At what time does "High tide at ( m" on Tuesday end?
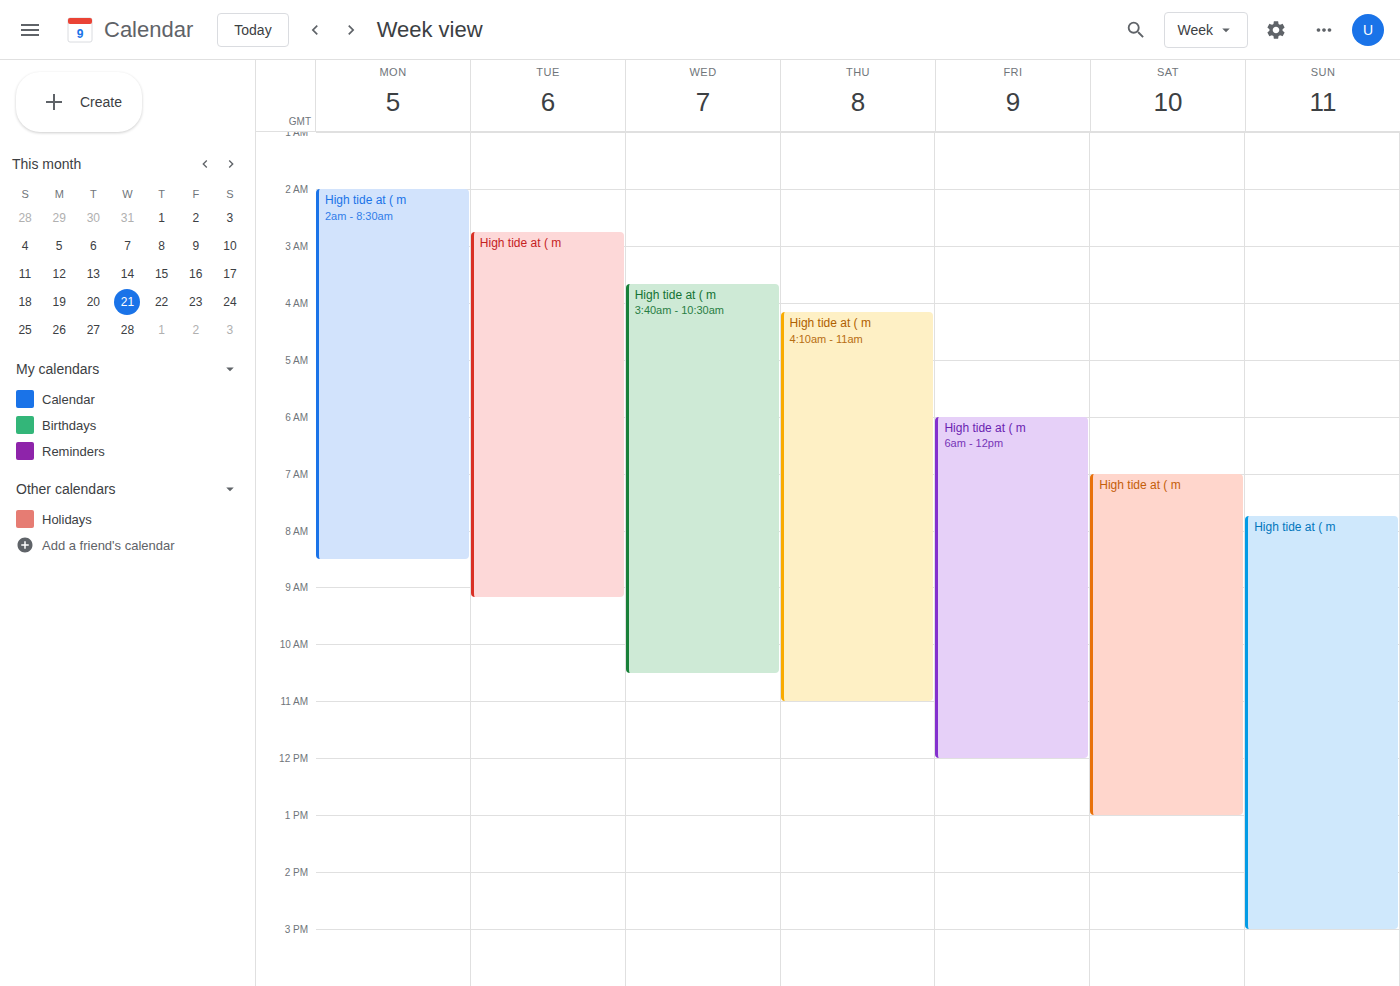
9:10 AM